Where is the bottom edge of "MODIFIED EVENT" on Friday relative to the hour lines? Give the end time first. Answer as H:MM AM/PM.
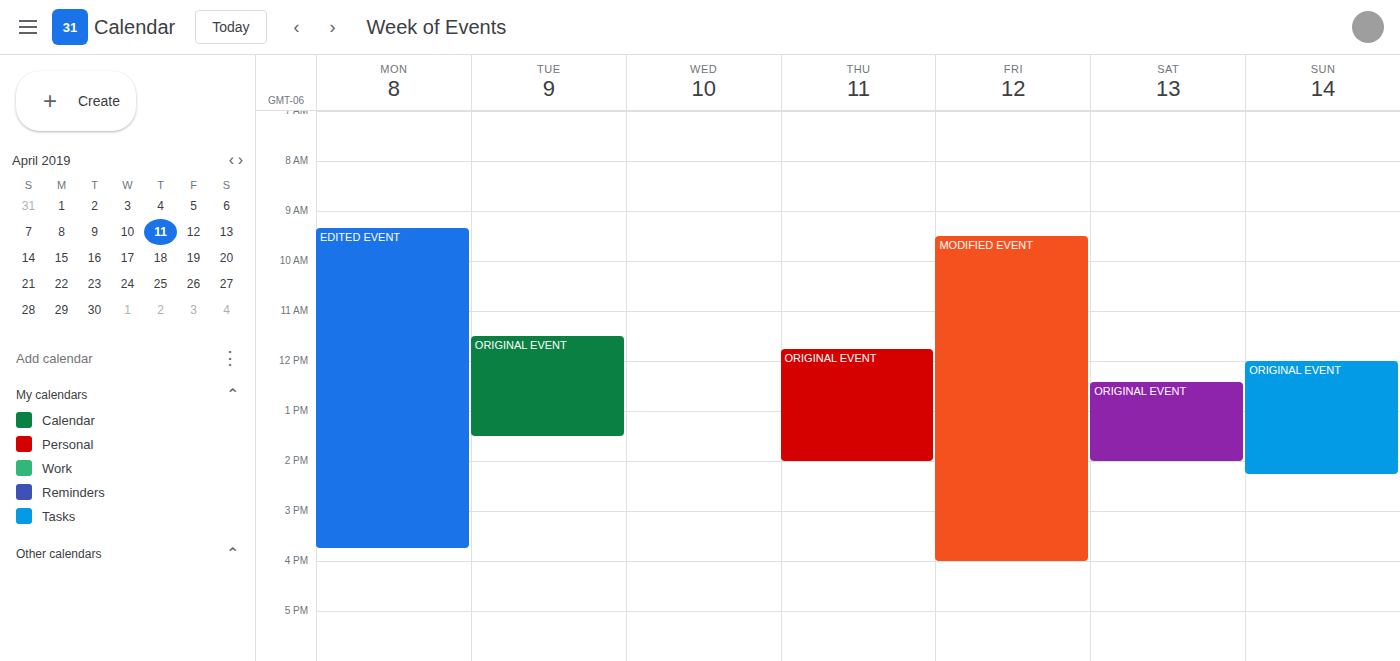
4:00 PM -- exactly on the 4 PM line.